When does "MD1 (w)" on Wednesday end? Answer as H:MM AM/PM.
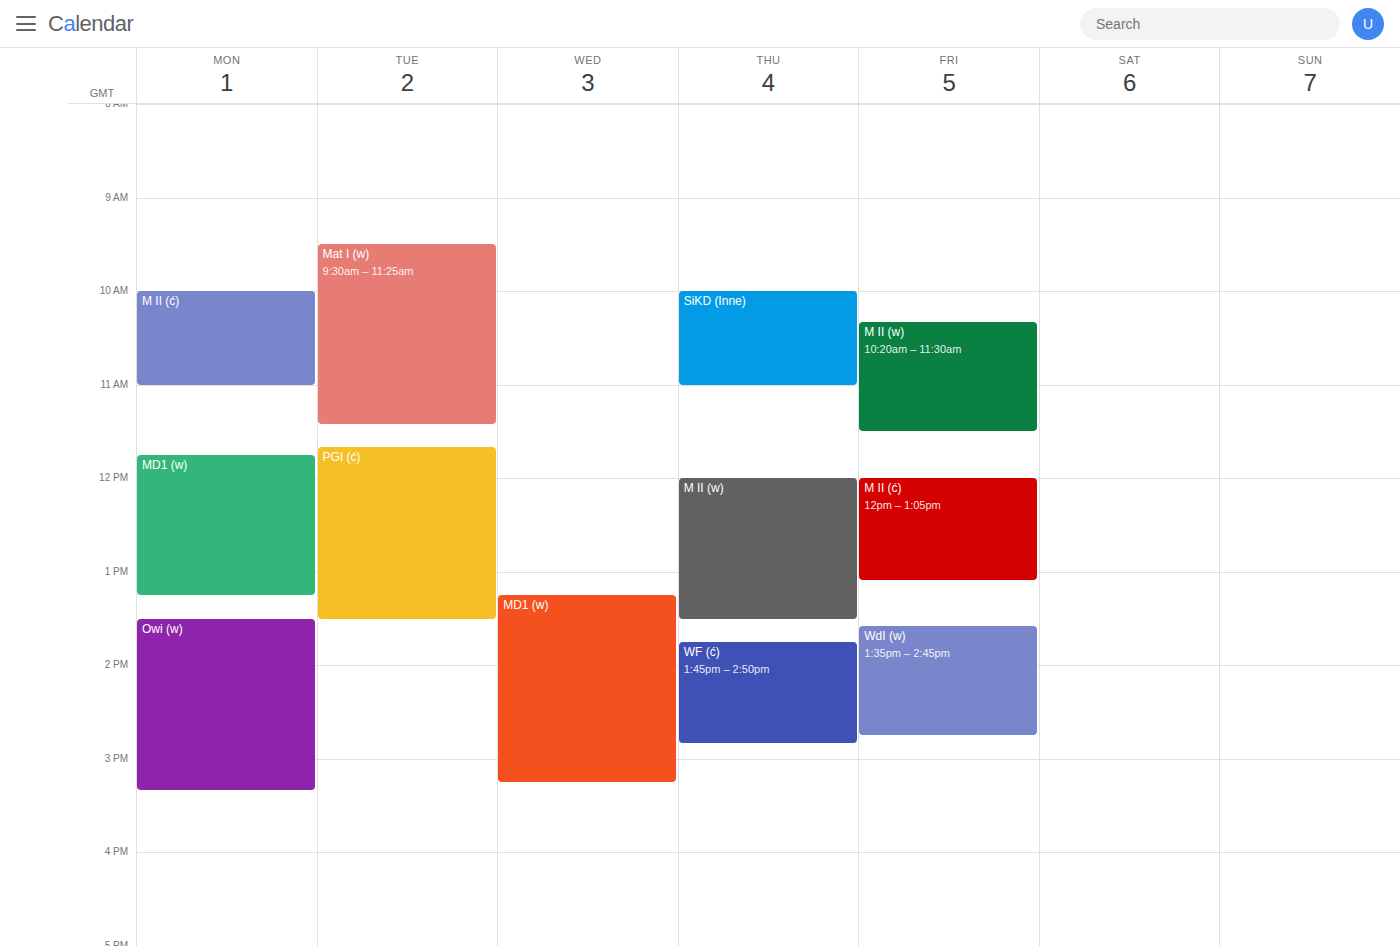
3:15 PM